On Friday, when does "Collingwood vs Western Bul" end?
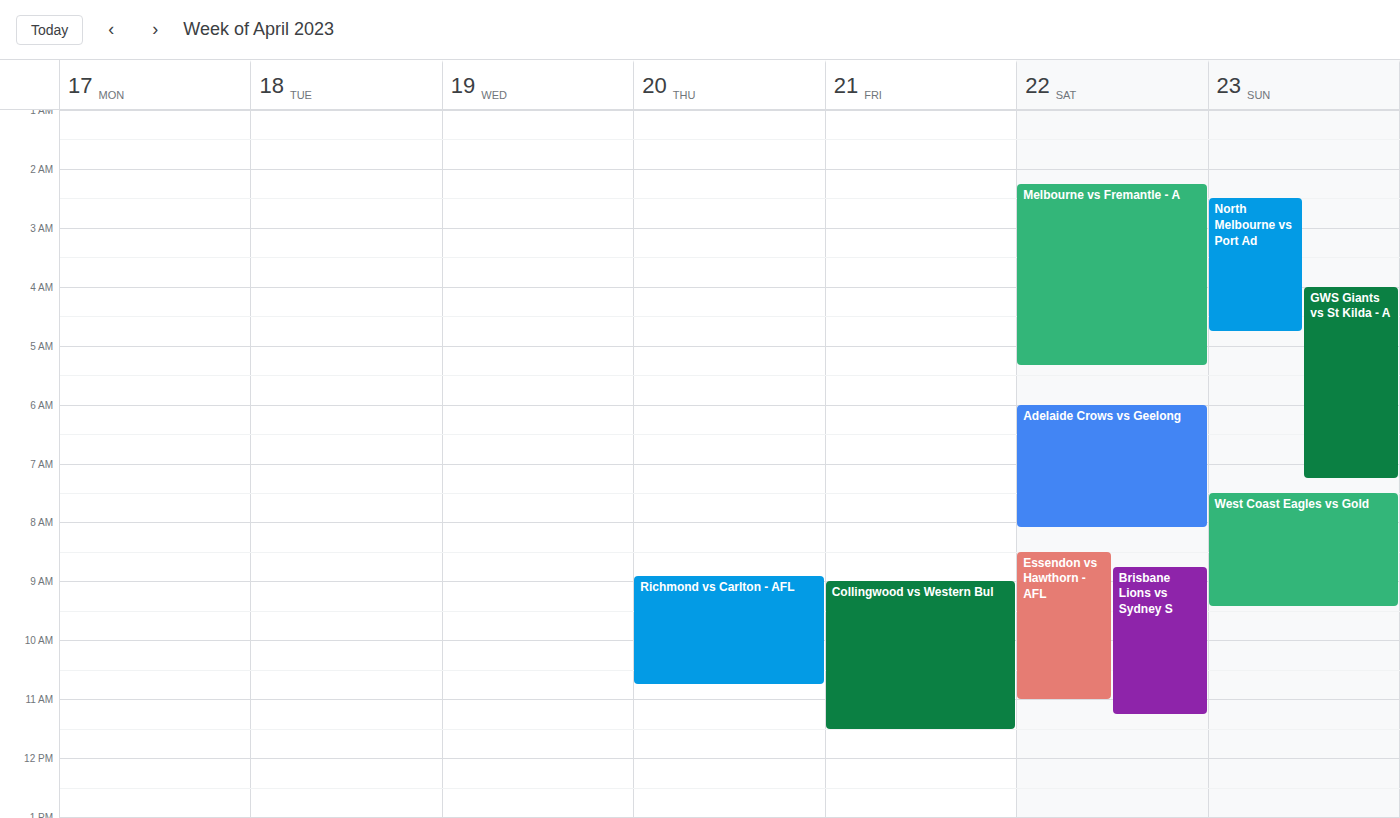
11:30 AM